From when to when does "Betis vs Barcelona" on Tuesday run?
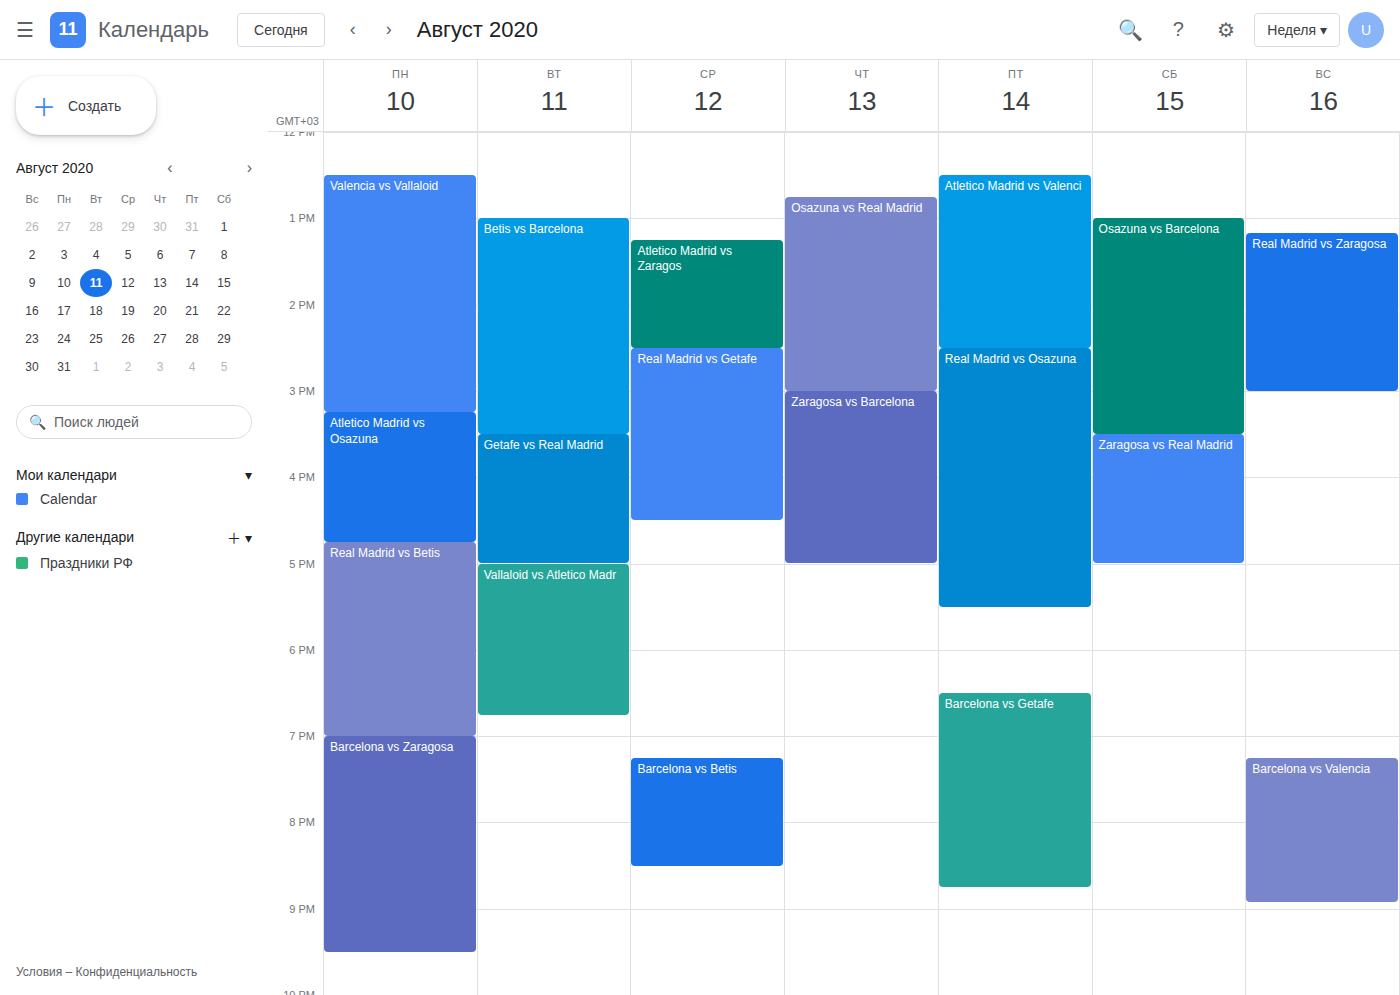
1:00 PM to 3:30 PM